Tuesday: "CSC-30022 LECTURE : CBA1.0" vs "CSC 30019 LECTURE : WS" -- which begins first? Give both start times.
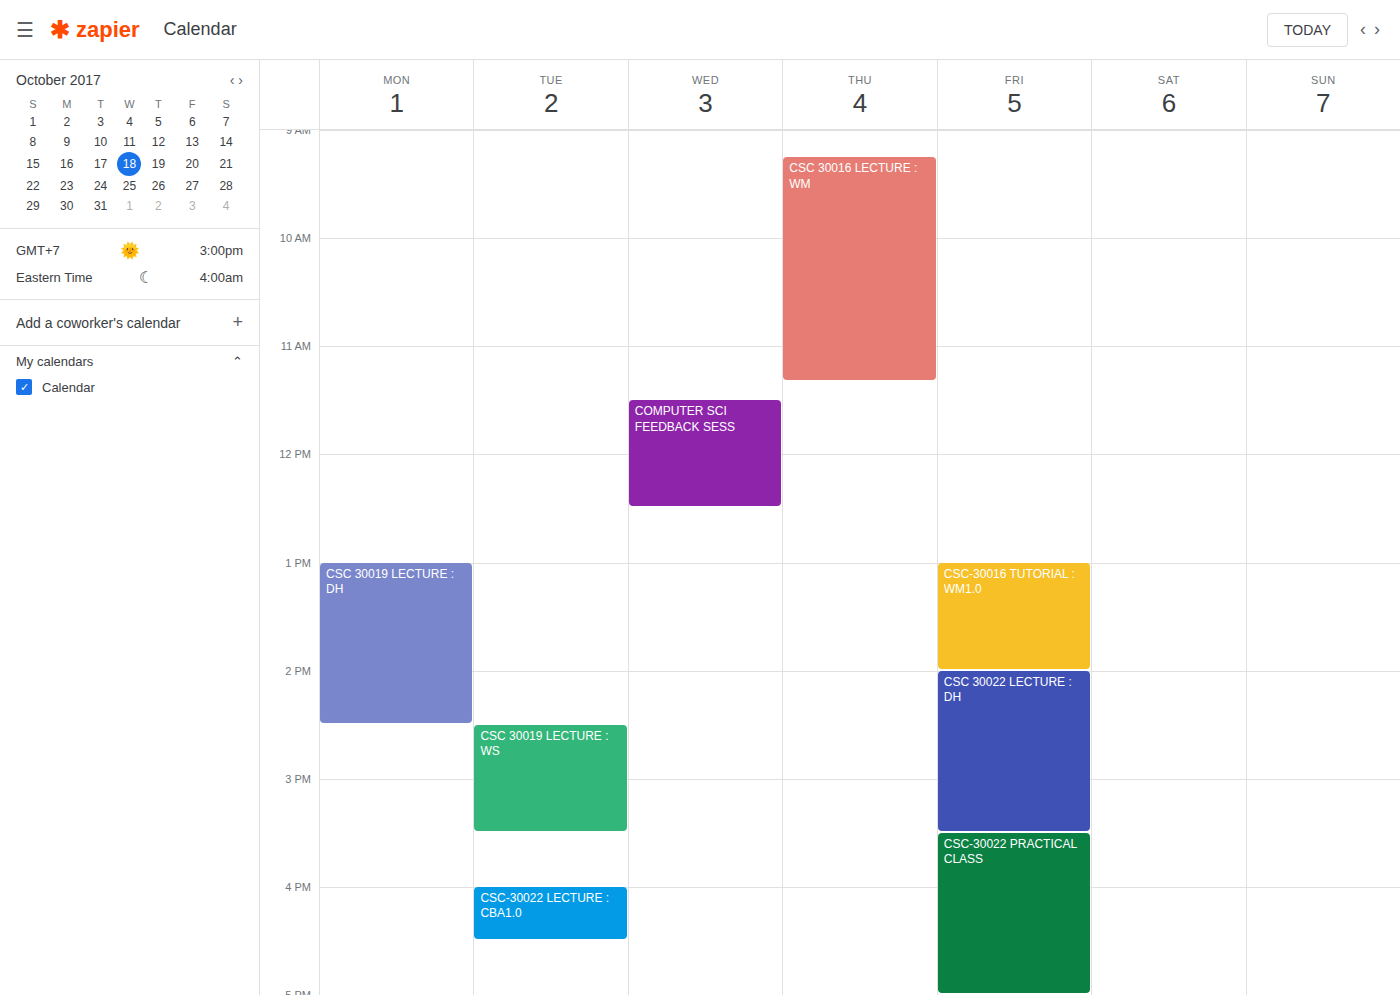
"CSC 30019 LECTURE : WS" 2:30 PM; "CSC-30022 LECTURE : CBA1.0" 4:00 PM.